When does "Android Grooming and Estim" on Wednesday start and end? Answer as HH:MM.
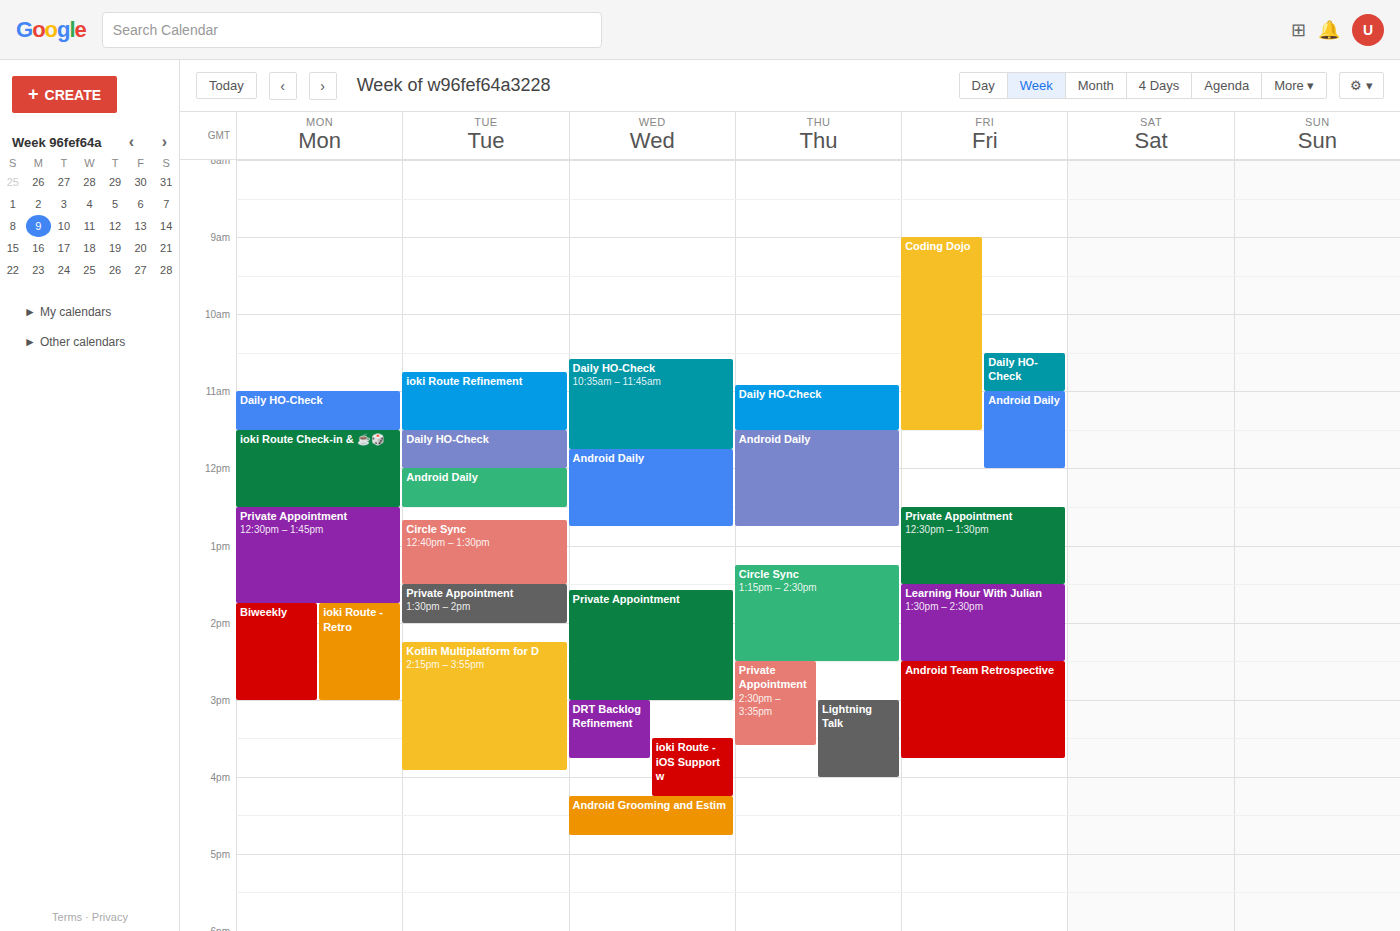
16:15 to 16:45